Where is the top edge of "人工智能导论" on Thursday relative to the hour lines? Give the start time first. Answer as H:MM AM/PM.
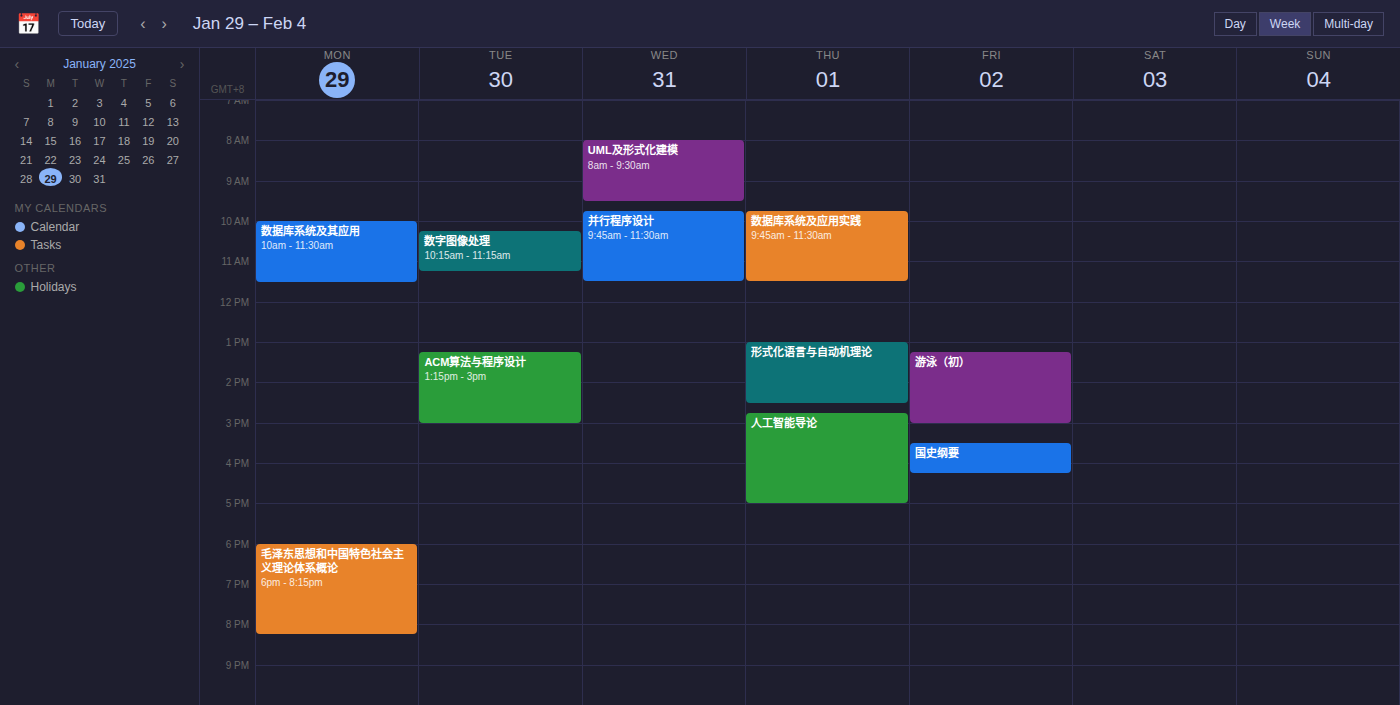
2:45 PM -- neither: three quarters of the way from the 2 PM line to the 3 PM line.